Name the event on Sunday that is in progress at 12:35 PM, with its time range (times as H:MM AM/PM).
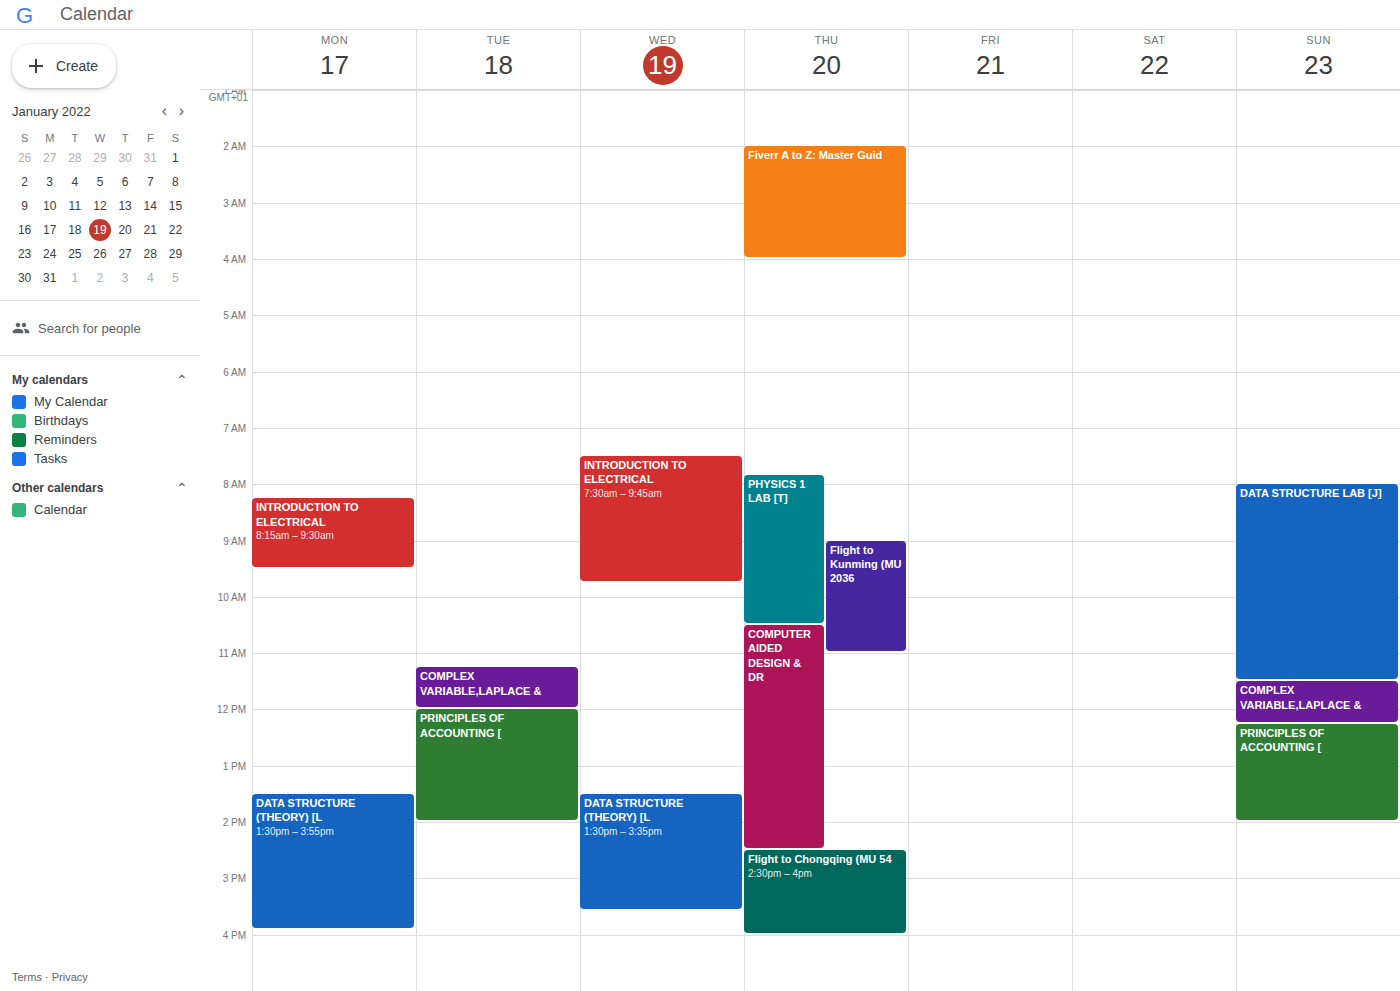
"PRINCIPLES OF ACCOUNTING [", 12:15 PM to 2:00 PM